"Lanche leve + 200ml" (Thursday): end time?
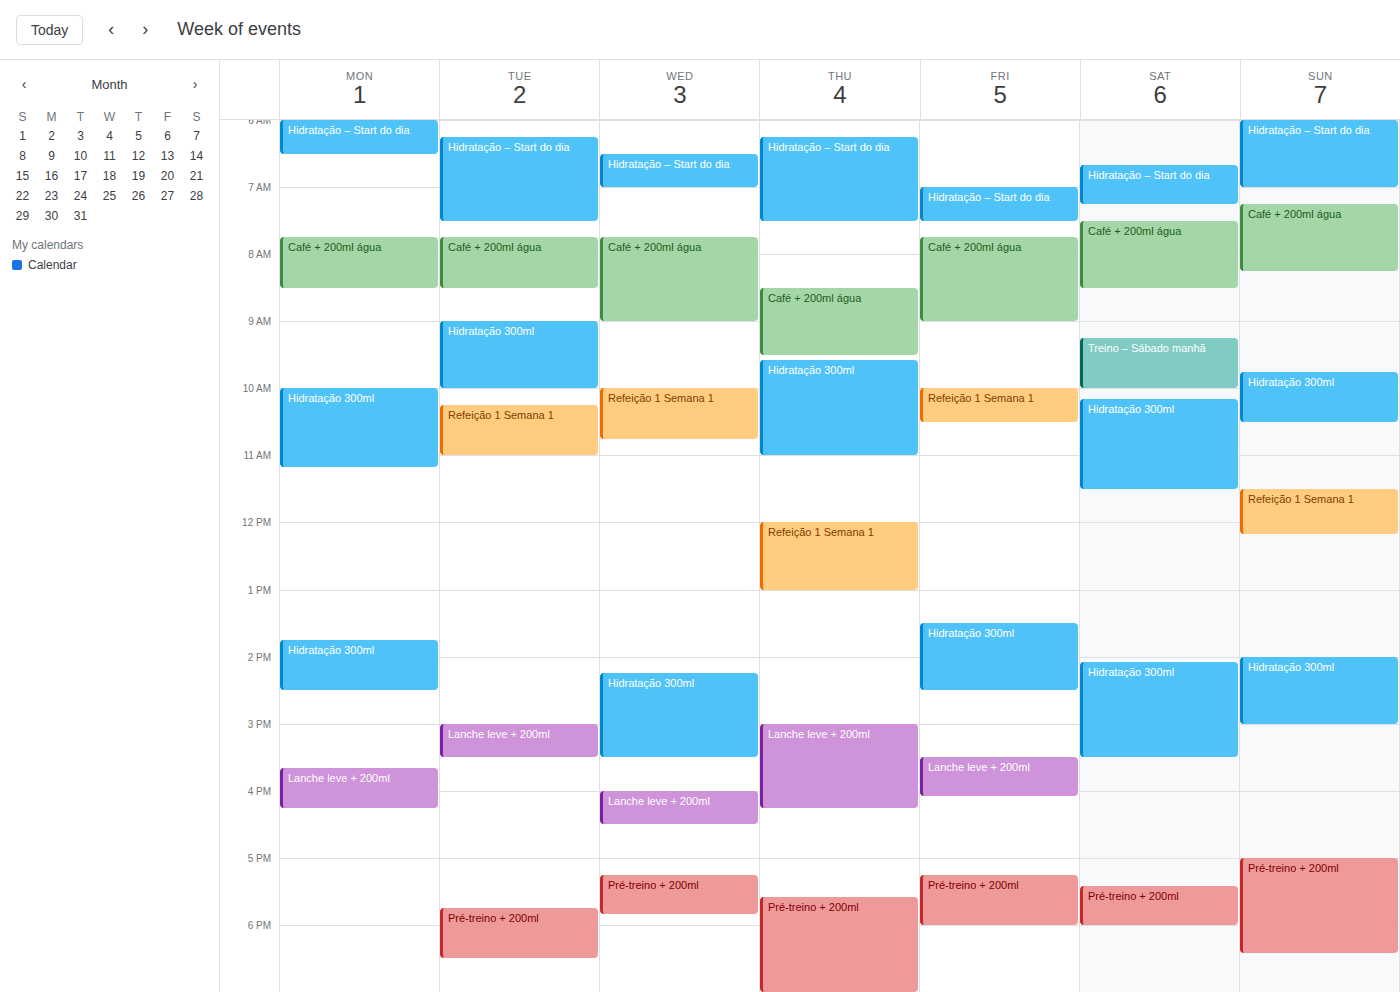
4:15 PM